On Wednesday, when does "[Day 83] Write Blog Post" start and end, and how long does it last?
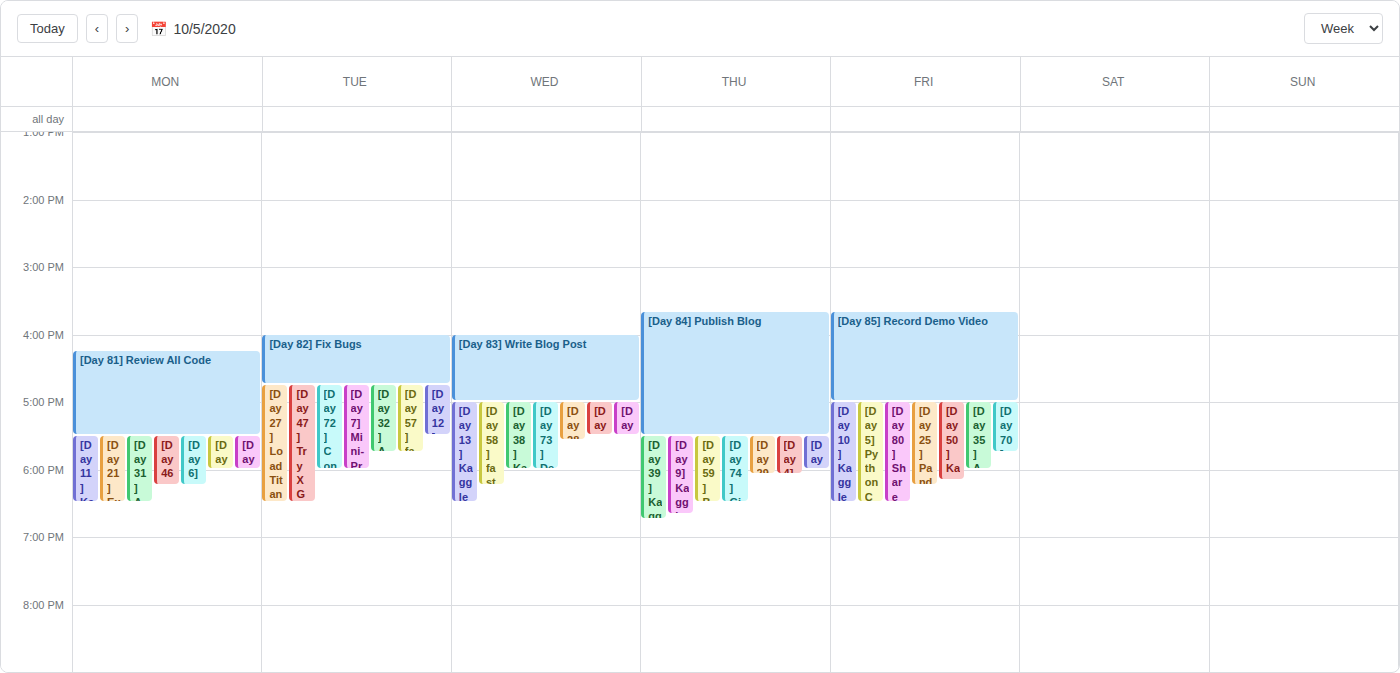
4:00 PM to 5:00 PM, 1 hour